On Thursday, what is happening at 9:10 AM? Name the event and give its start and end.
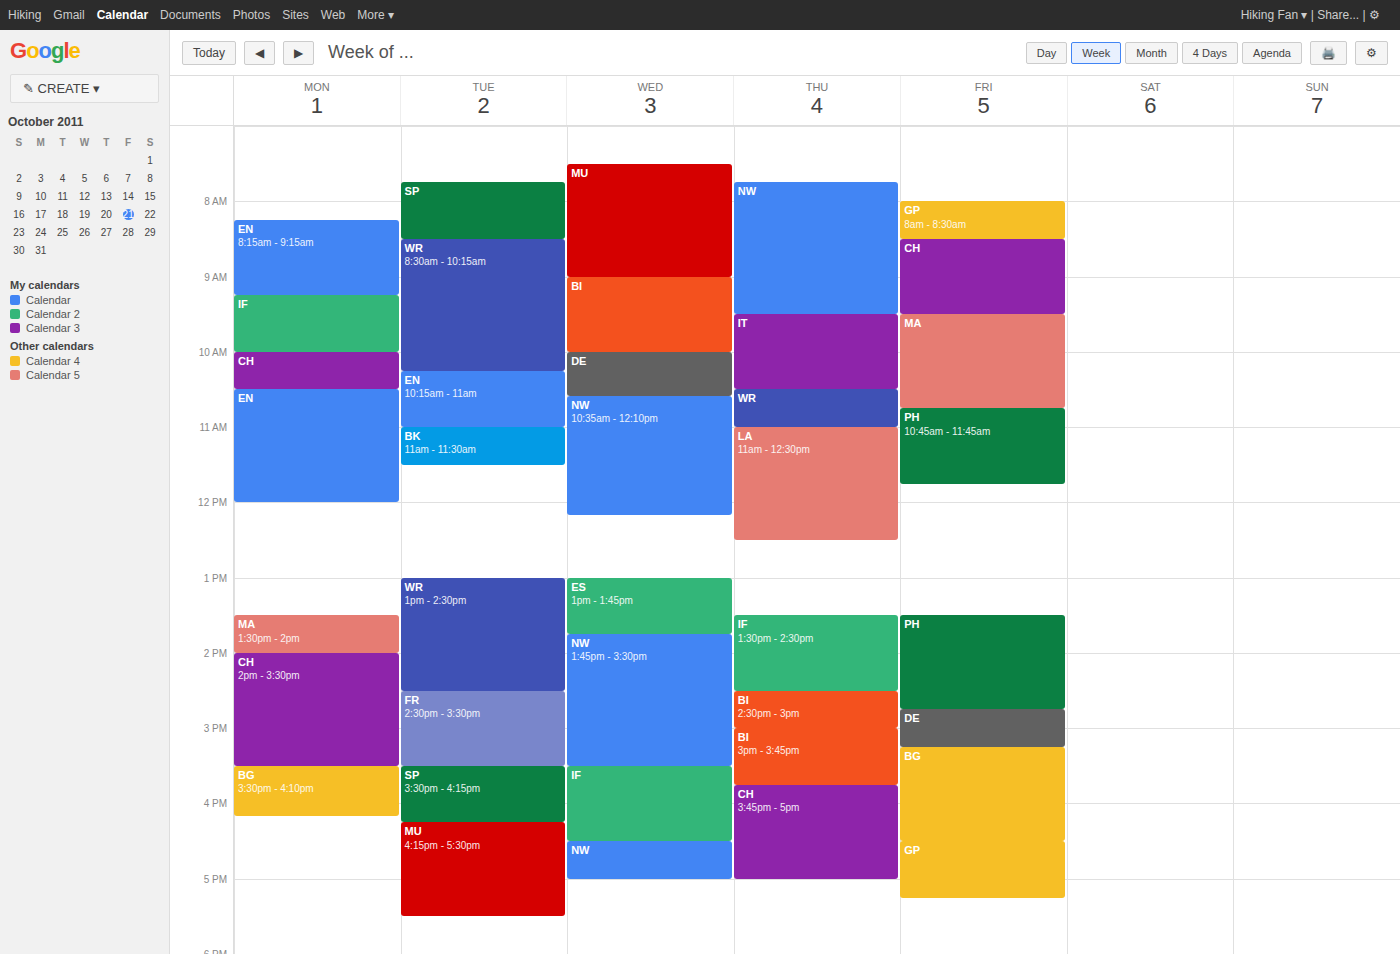
"NW", 7:45 AM to 9:30 AM